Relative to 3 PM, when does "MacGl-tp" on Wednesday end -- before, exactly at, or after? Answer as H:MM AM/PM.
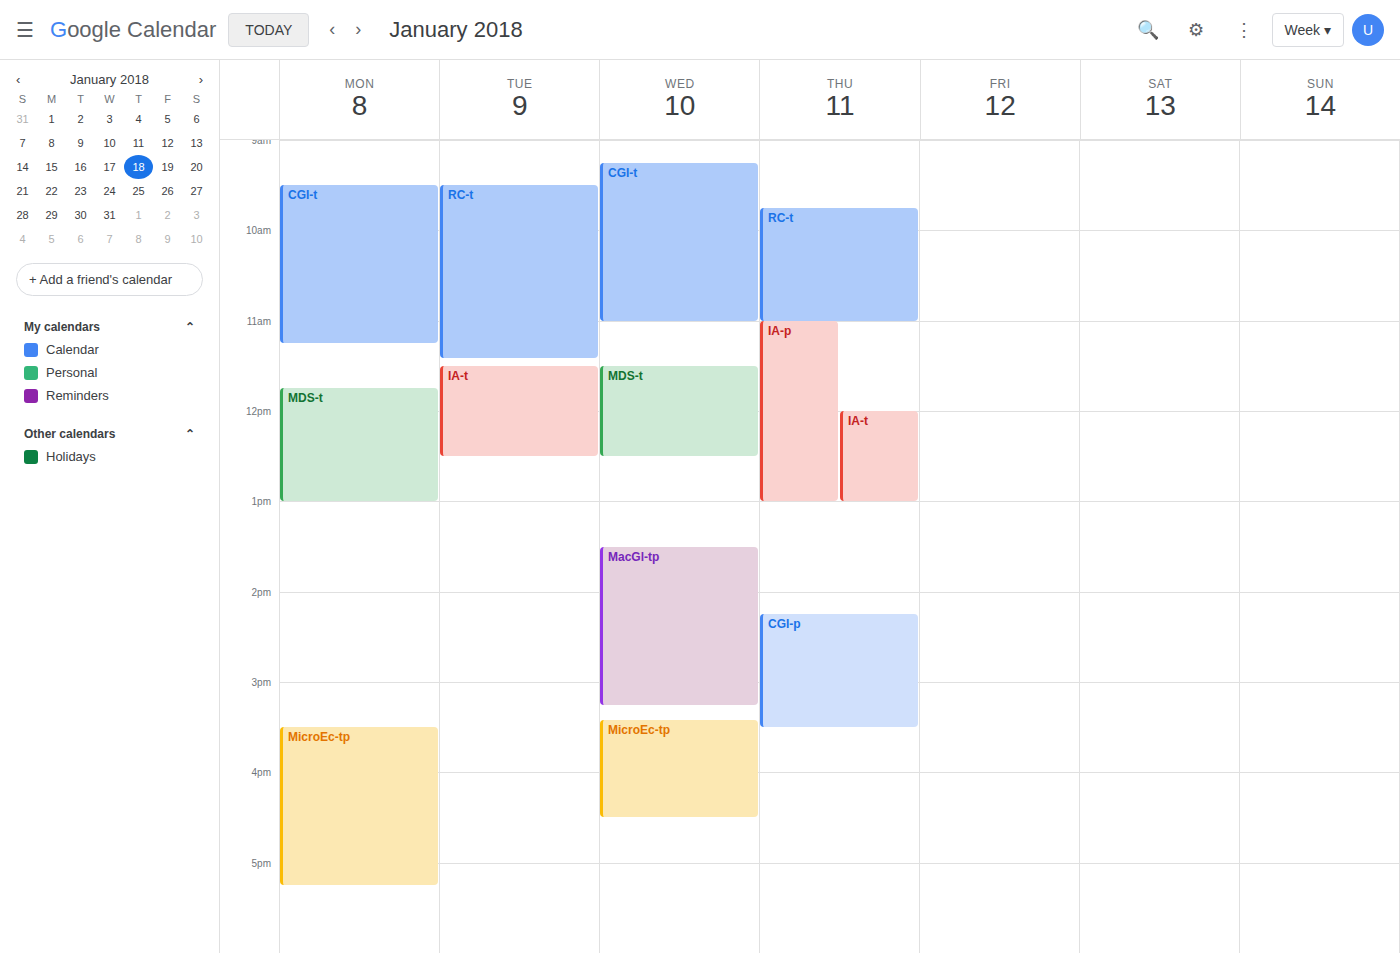
3:15 PM -- after 3 PM, 15 minutes below the 3 PM line.